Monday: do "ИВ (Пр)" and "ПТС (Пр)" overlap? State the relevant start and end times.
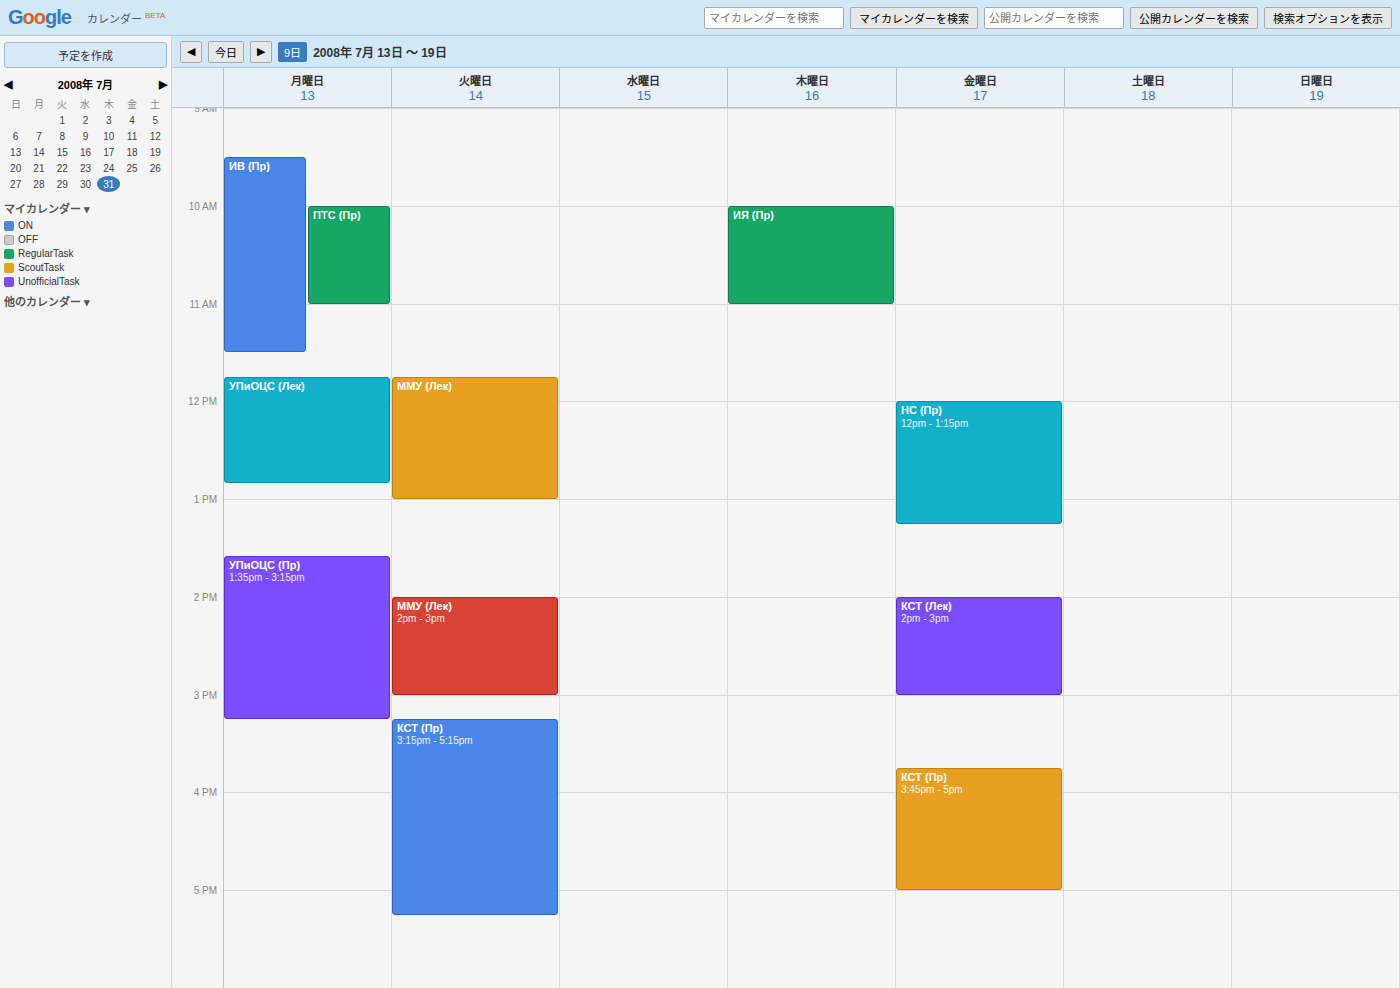
"ПТС (Пр)" runs 10:00 AM to 11:00 AM, inside "ИВ (Пр)" -- they overlap.